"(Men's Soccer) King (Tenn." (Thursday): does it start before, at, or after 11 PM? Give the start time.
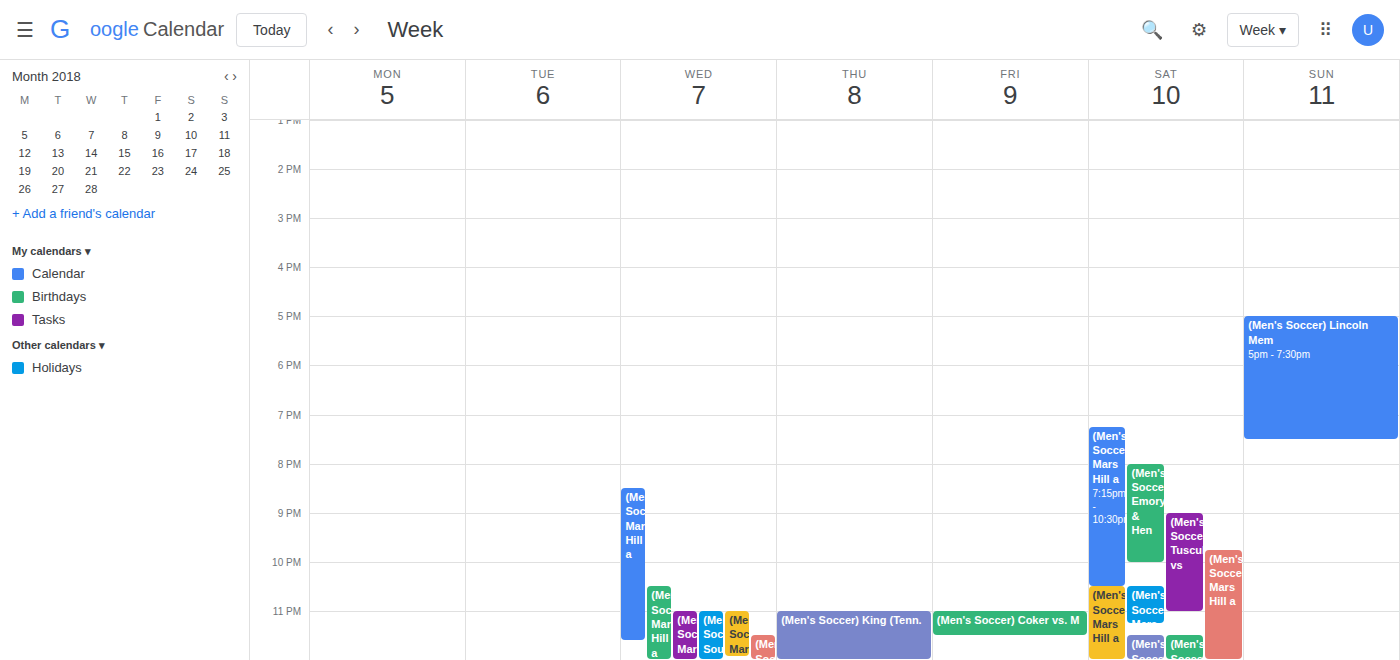
11:00 PM -- exactly at 11 PM, on the 11 PM line.